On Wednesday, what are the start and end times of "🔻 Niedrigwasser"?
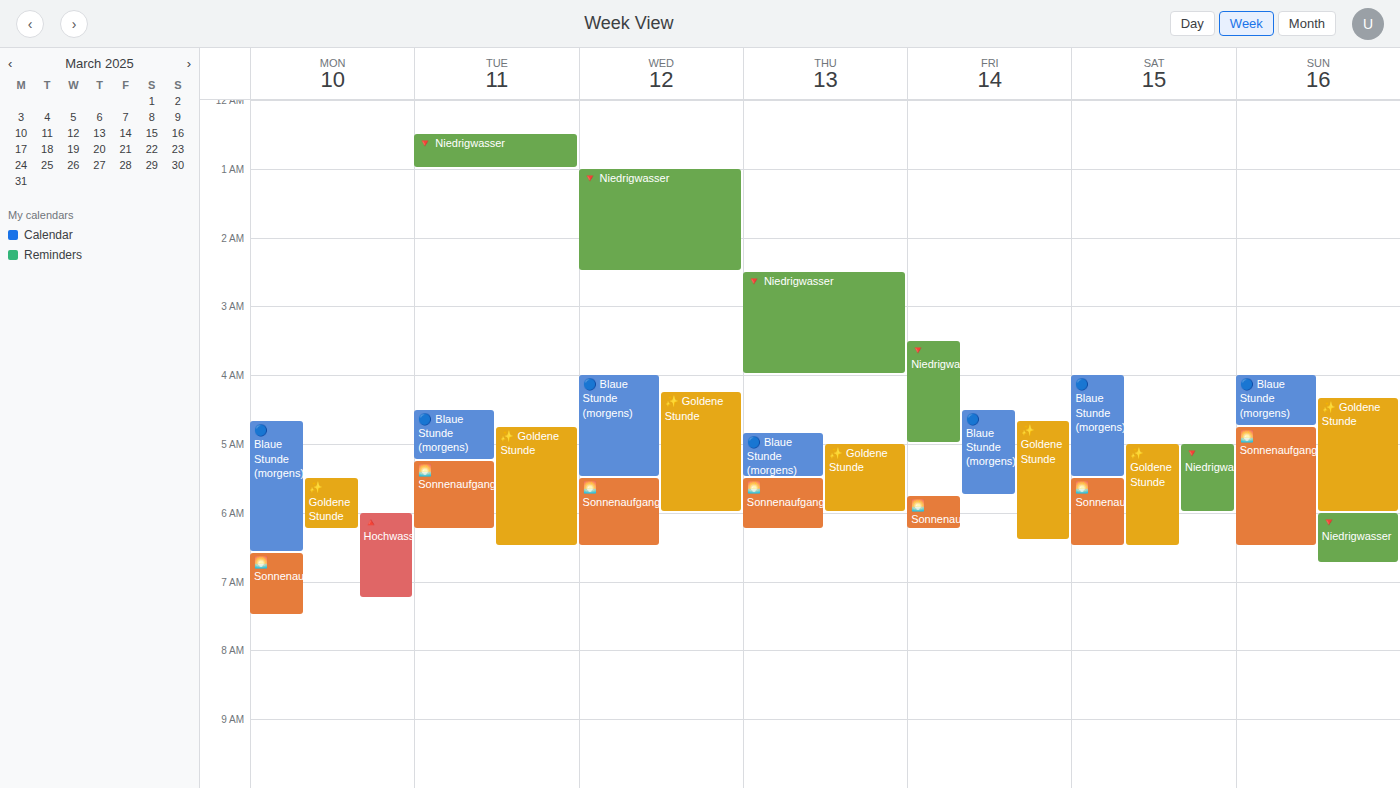
01:00 to 02:30